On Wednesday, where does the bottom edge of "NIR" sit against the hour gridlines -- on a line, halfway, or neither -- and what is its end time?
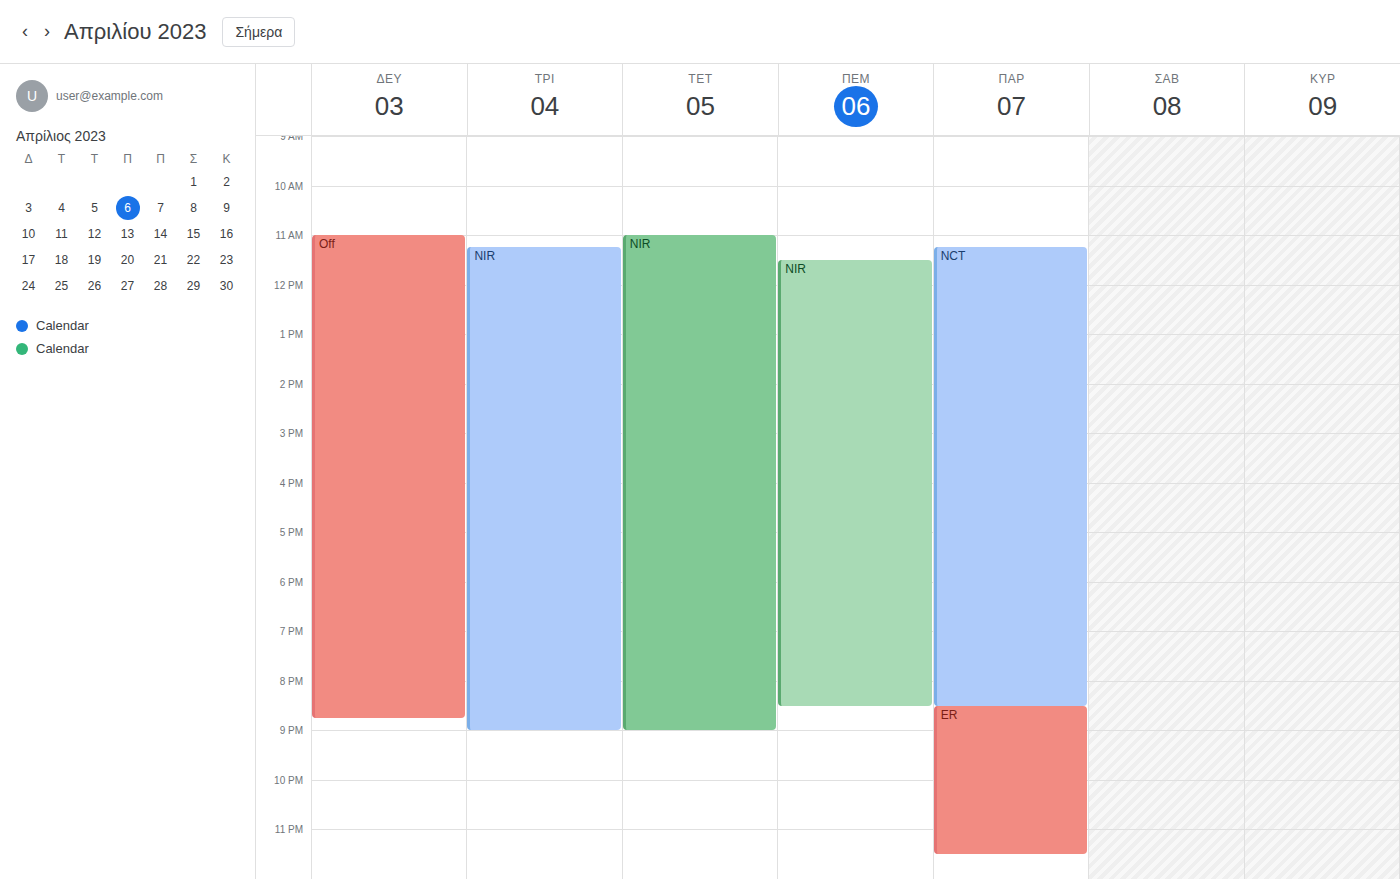
9:00 PM -- exactly on the 9 PM line.